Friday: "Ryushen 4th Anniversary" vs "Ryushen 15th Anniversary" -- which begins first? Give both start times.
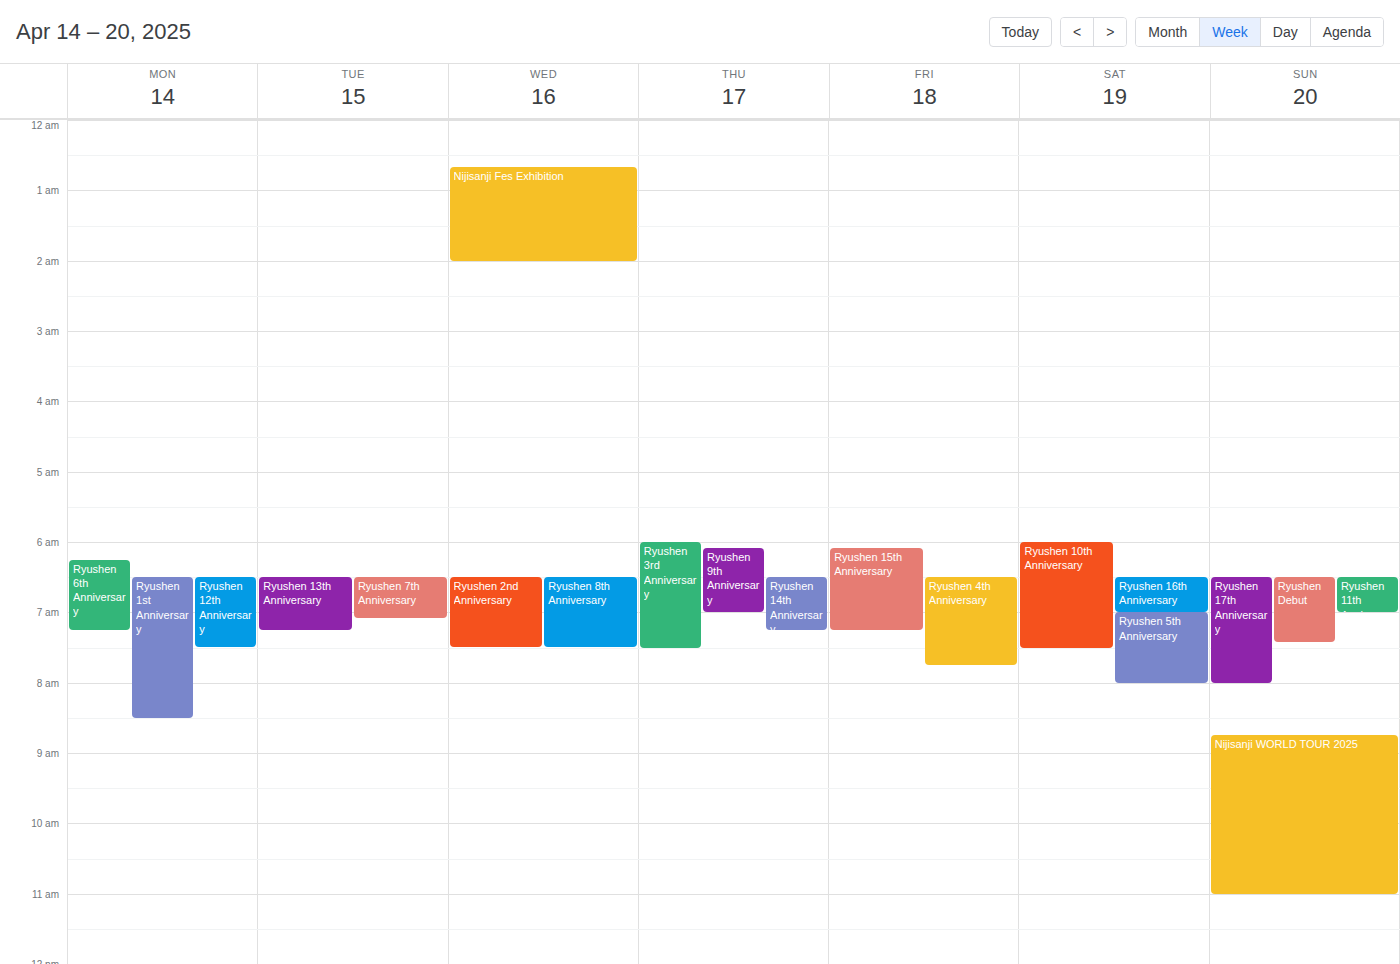
"Ryushen 15th Anniversary" 6:05 AM; "Ryushen 4th Anniversary" 6:30 AM.